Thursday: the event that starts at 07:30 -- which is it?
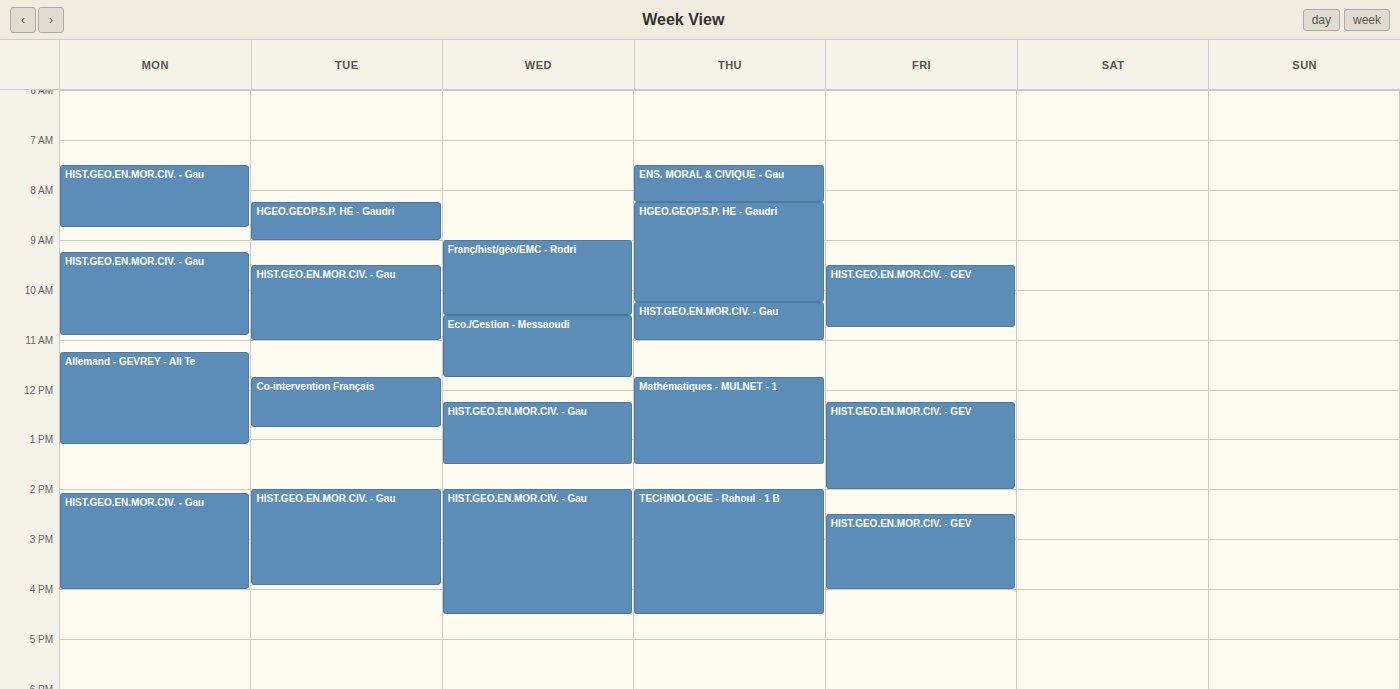
"ENS. MORAL & CIVIQUE - Gau"